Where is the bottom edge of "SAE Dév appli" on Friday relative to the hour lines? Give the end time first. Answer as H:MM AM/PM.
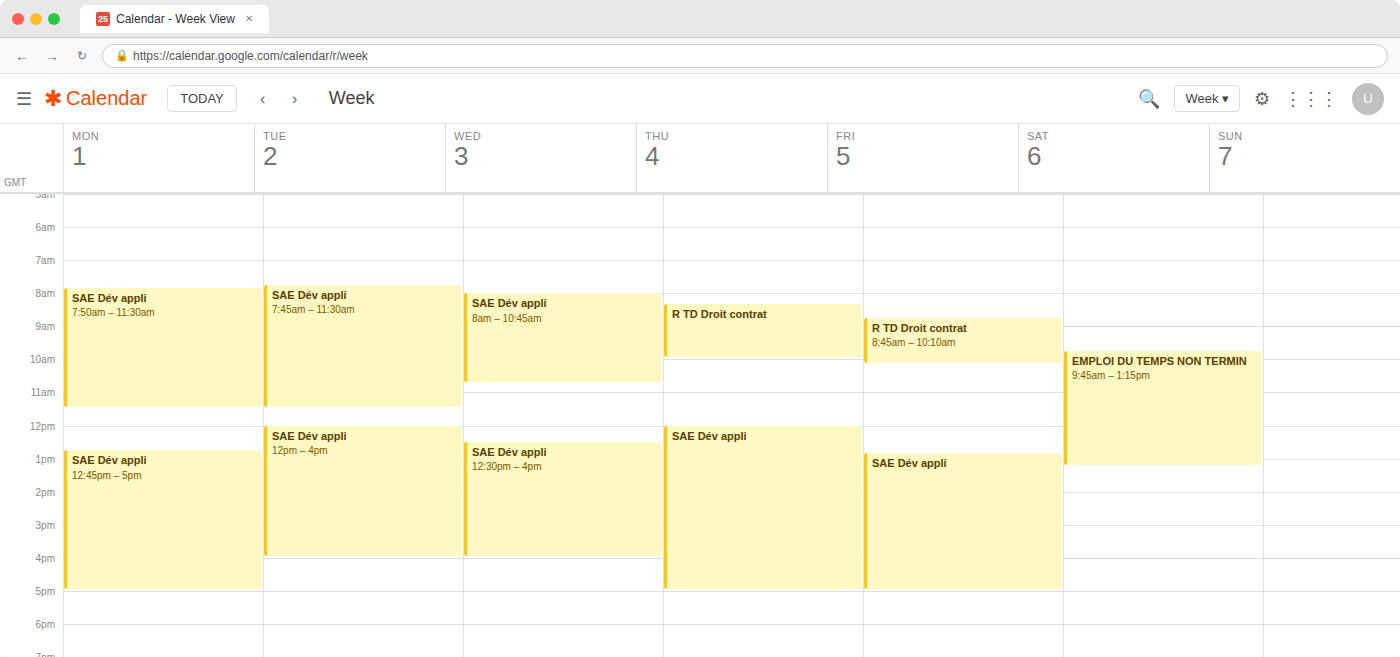
5:00 PM -- exactly on the 5 PM line.